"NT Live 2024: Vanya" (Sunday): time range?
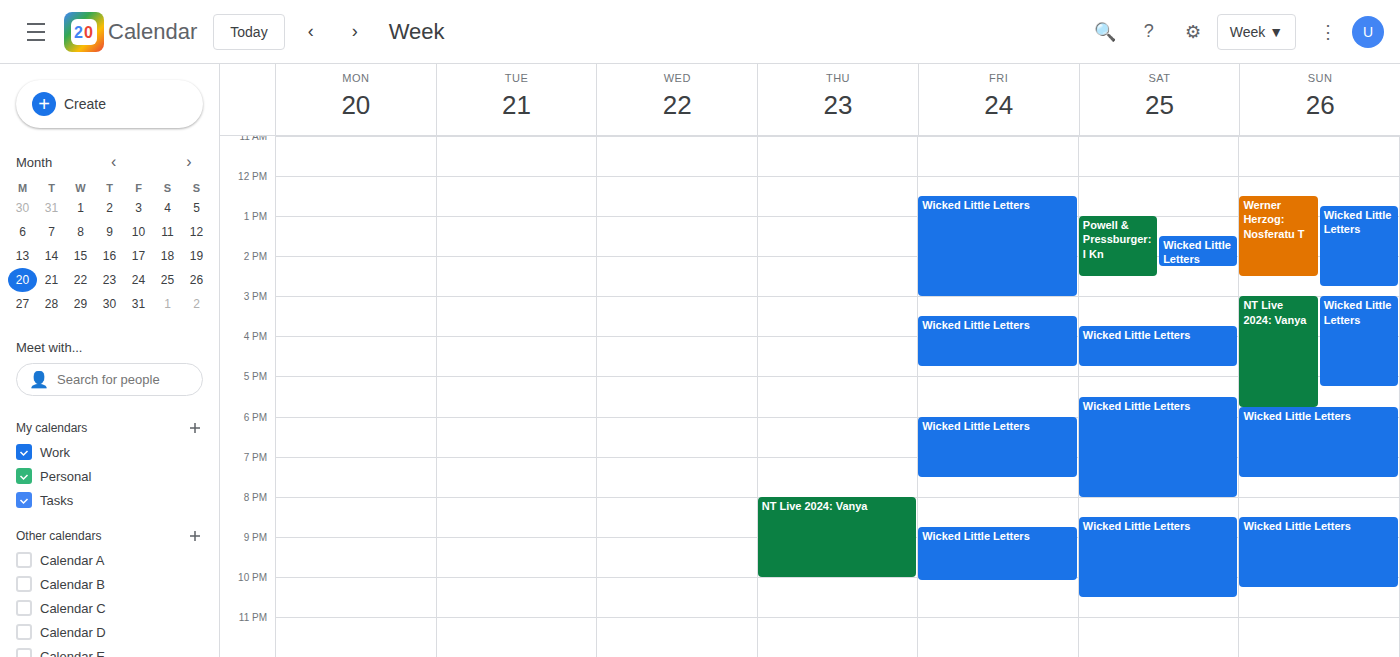
3:00 PM to 5:45 PM